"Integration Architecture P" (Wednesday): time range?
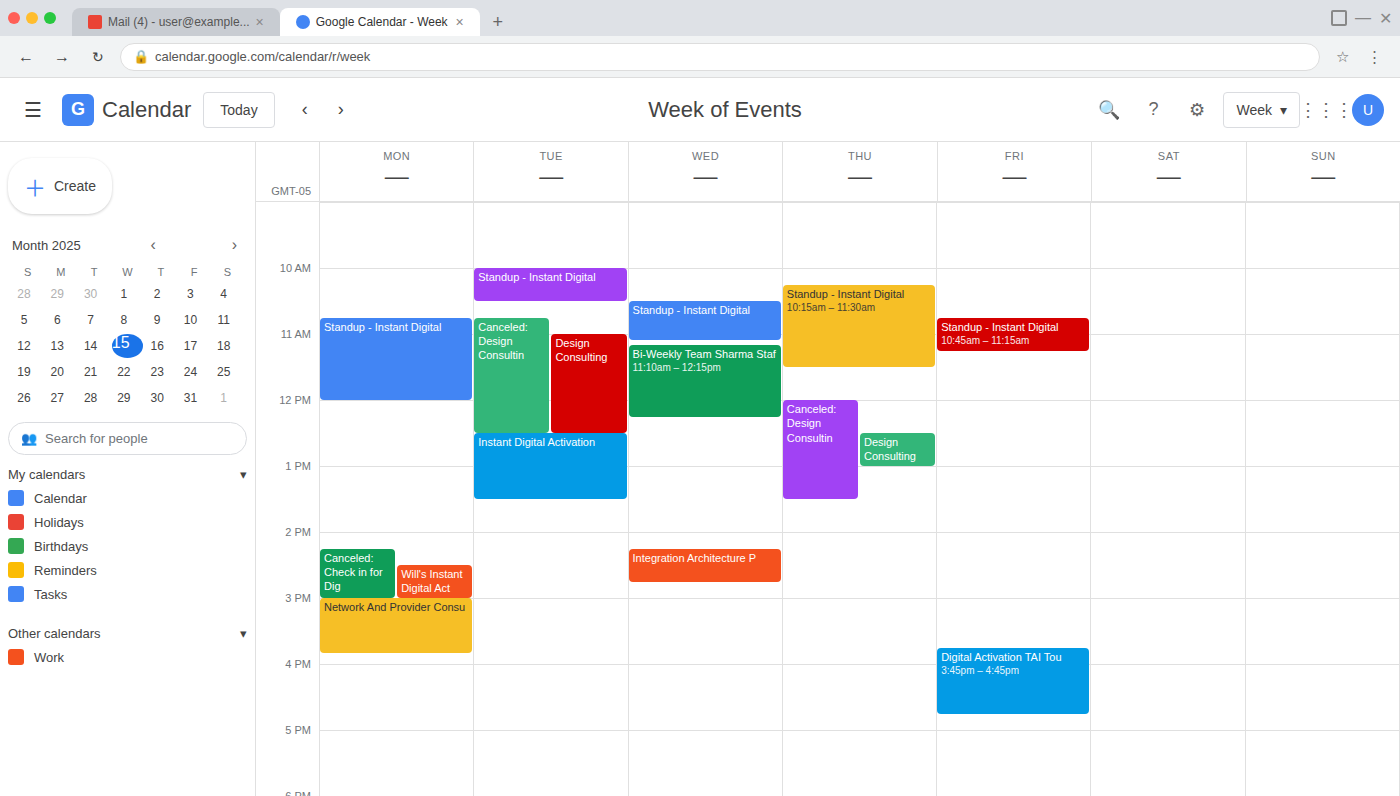
2:15 PM to 2:45 PM